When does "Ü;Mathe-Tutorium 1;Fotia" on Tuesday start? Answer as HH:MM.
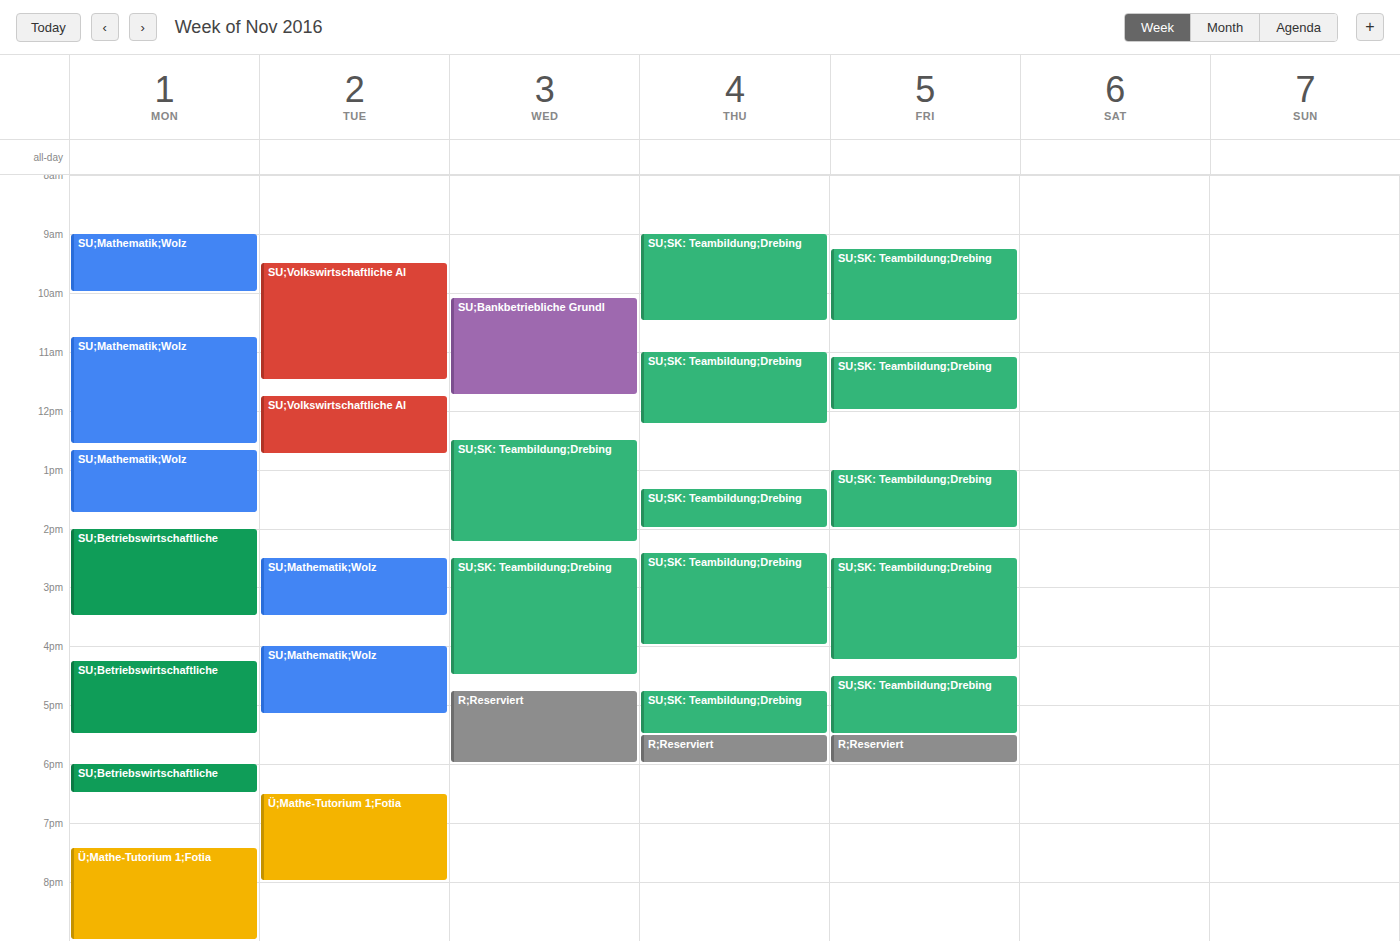
18:30